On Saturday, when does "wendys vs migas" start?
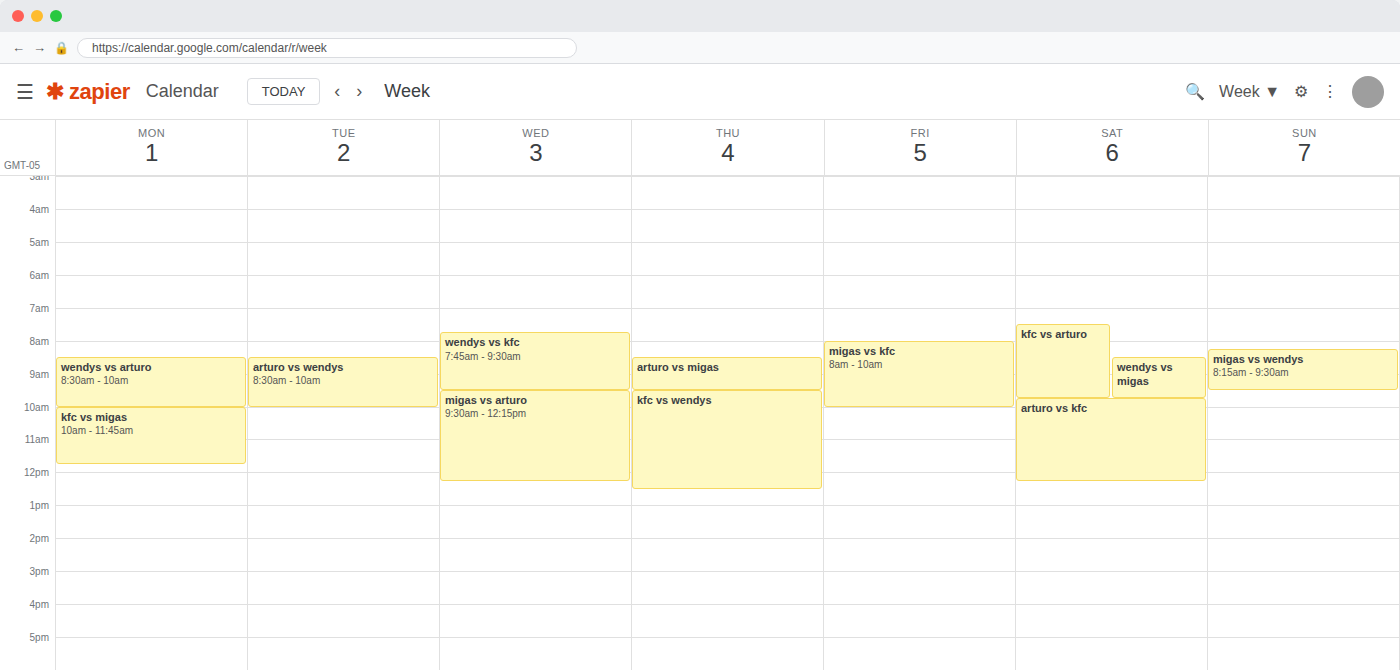
8:30 AM